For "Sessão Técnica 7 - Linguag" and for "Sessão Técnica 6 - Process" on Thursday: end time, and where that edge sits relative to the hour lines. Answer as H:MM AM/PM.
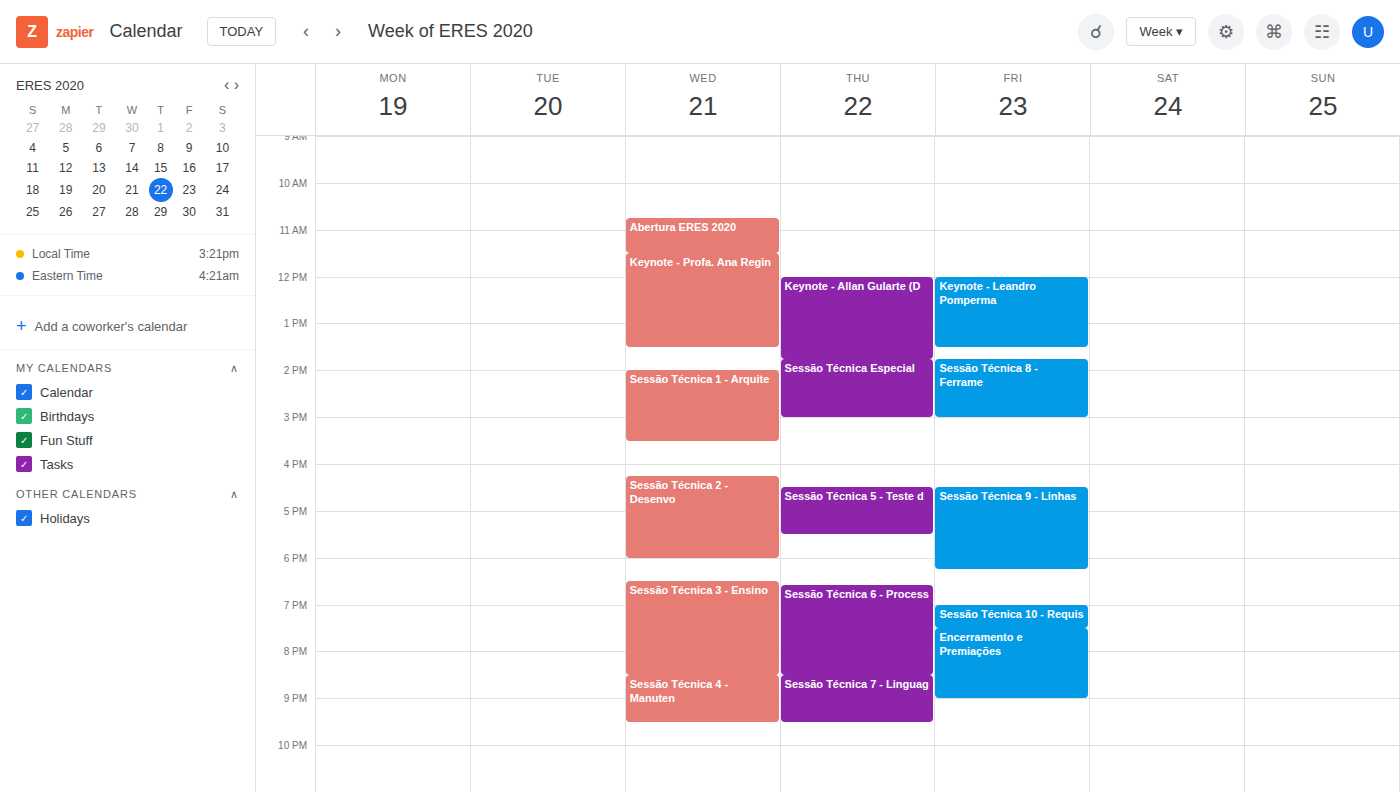
"Sessão Técnica 7 - Linguag": 9:30 PM, halfway between the 9 PM and 10 PM lines. "Sessão Técnica 6 - Process": 8:30 PM, halfway between the 8 PM and 9 PM lines.